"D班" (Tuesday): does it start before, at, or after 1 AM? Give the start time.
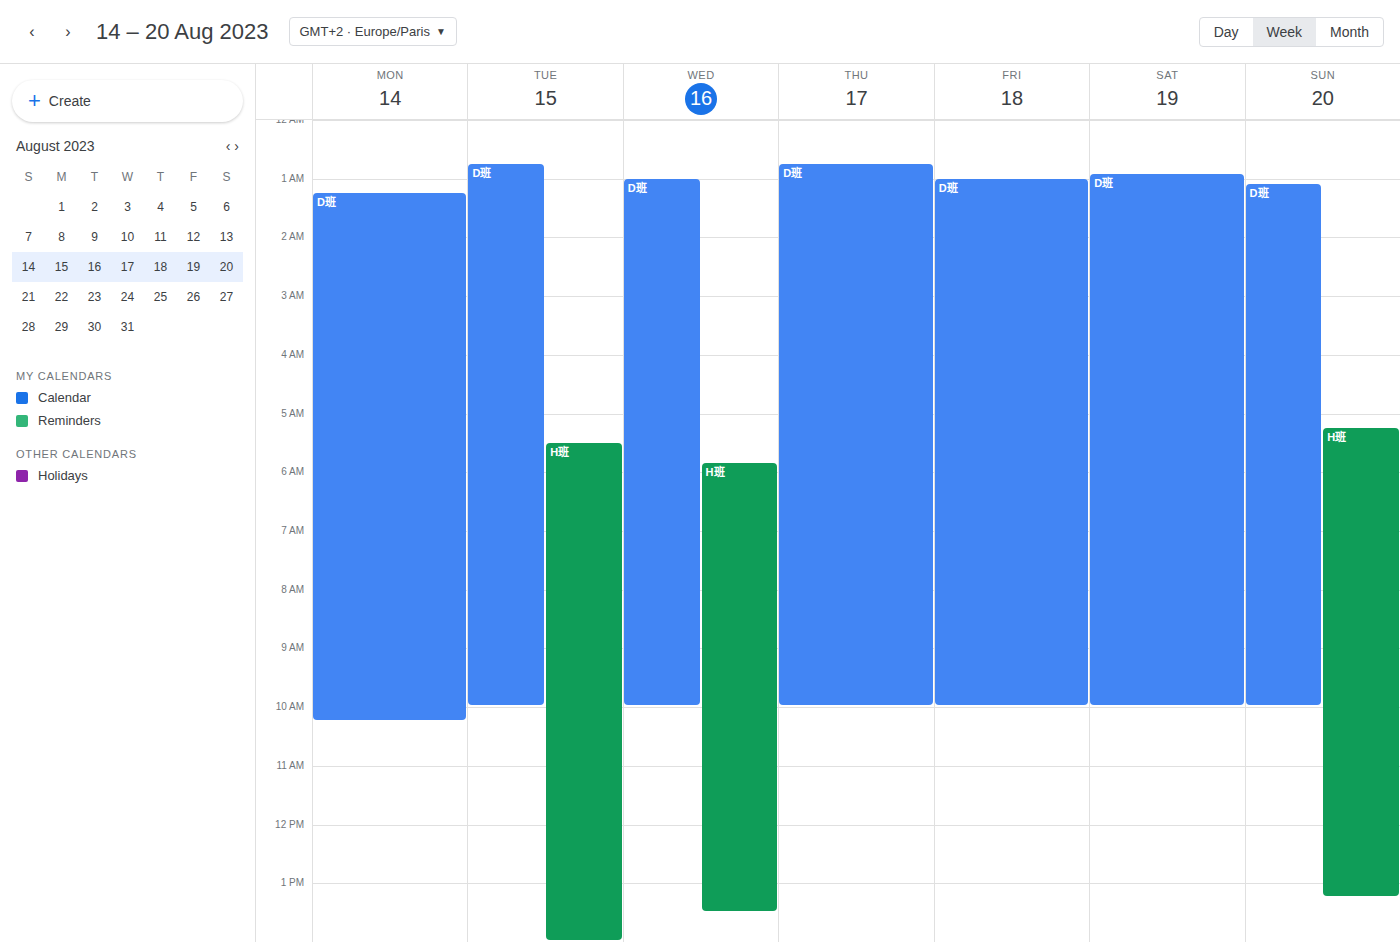
12:45 AM -- before 1 AM, 15 minutes above the 1 AM line.